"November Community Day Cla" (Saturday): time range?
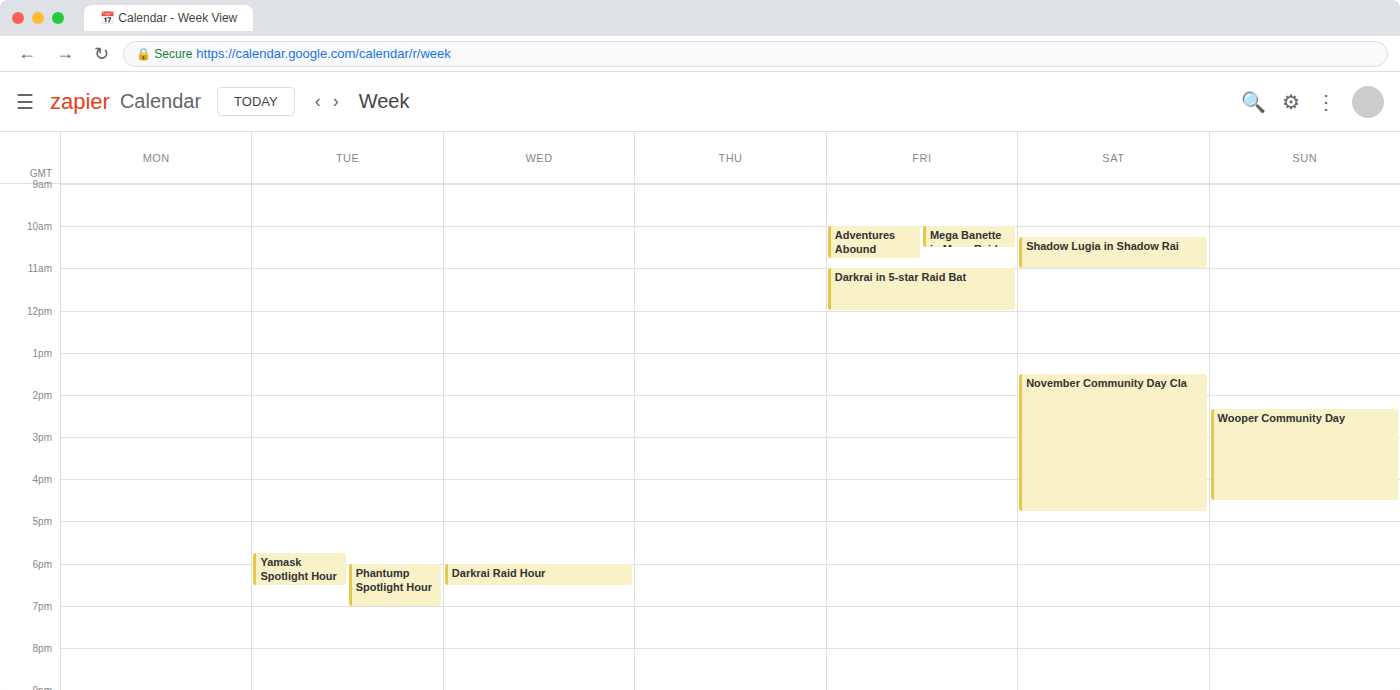
1:30 PM to 4:45 PM